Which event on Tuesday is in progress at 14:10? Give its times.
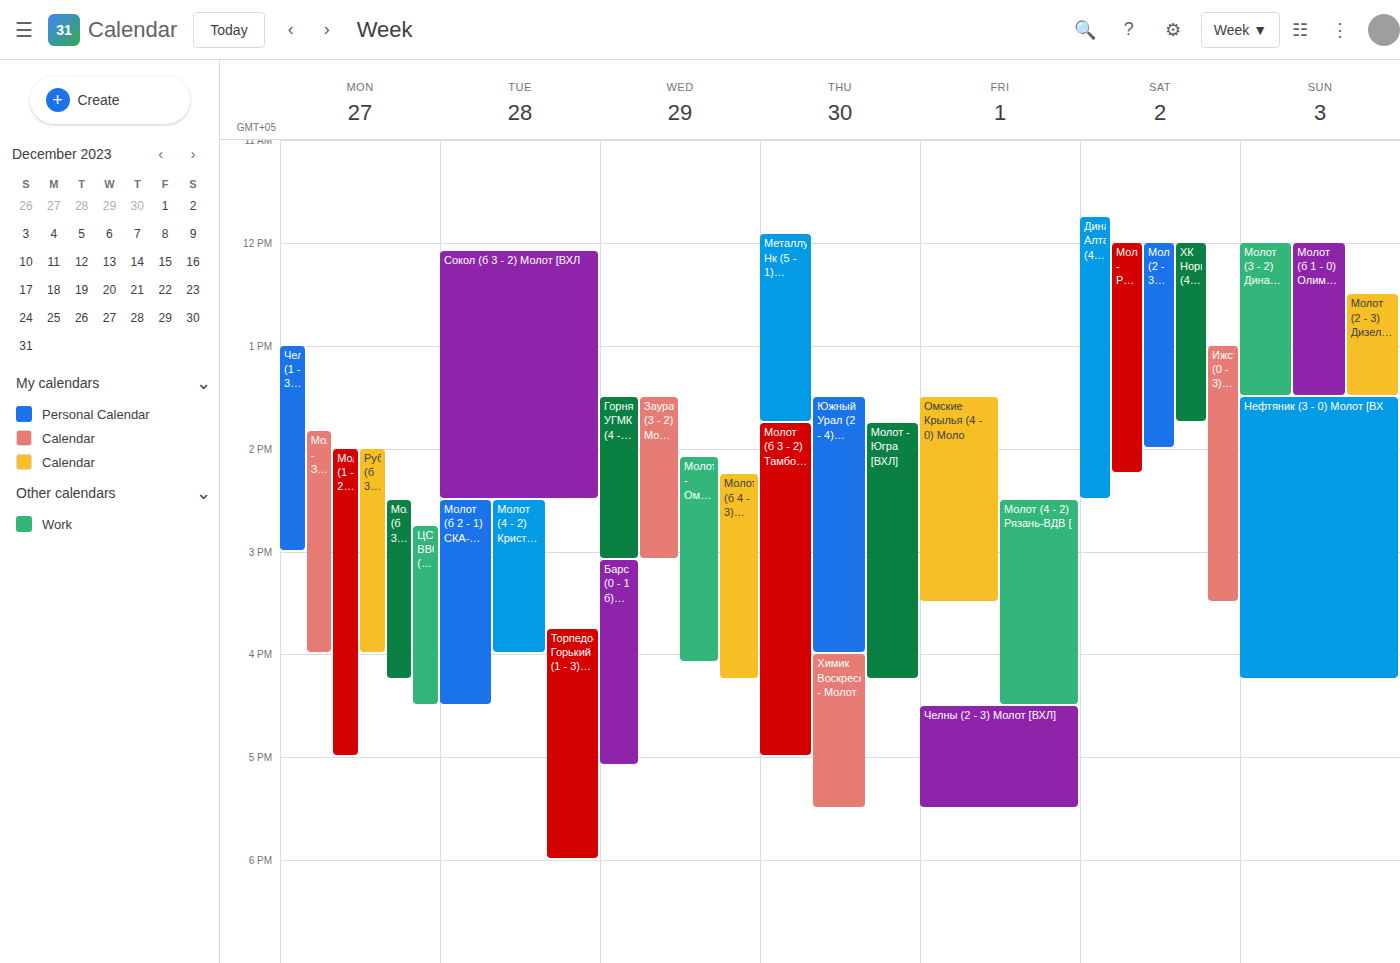
"Сокол (б 3 - 2) Молот [ВХЛ", 12:05 to 14:30